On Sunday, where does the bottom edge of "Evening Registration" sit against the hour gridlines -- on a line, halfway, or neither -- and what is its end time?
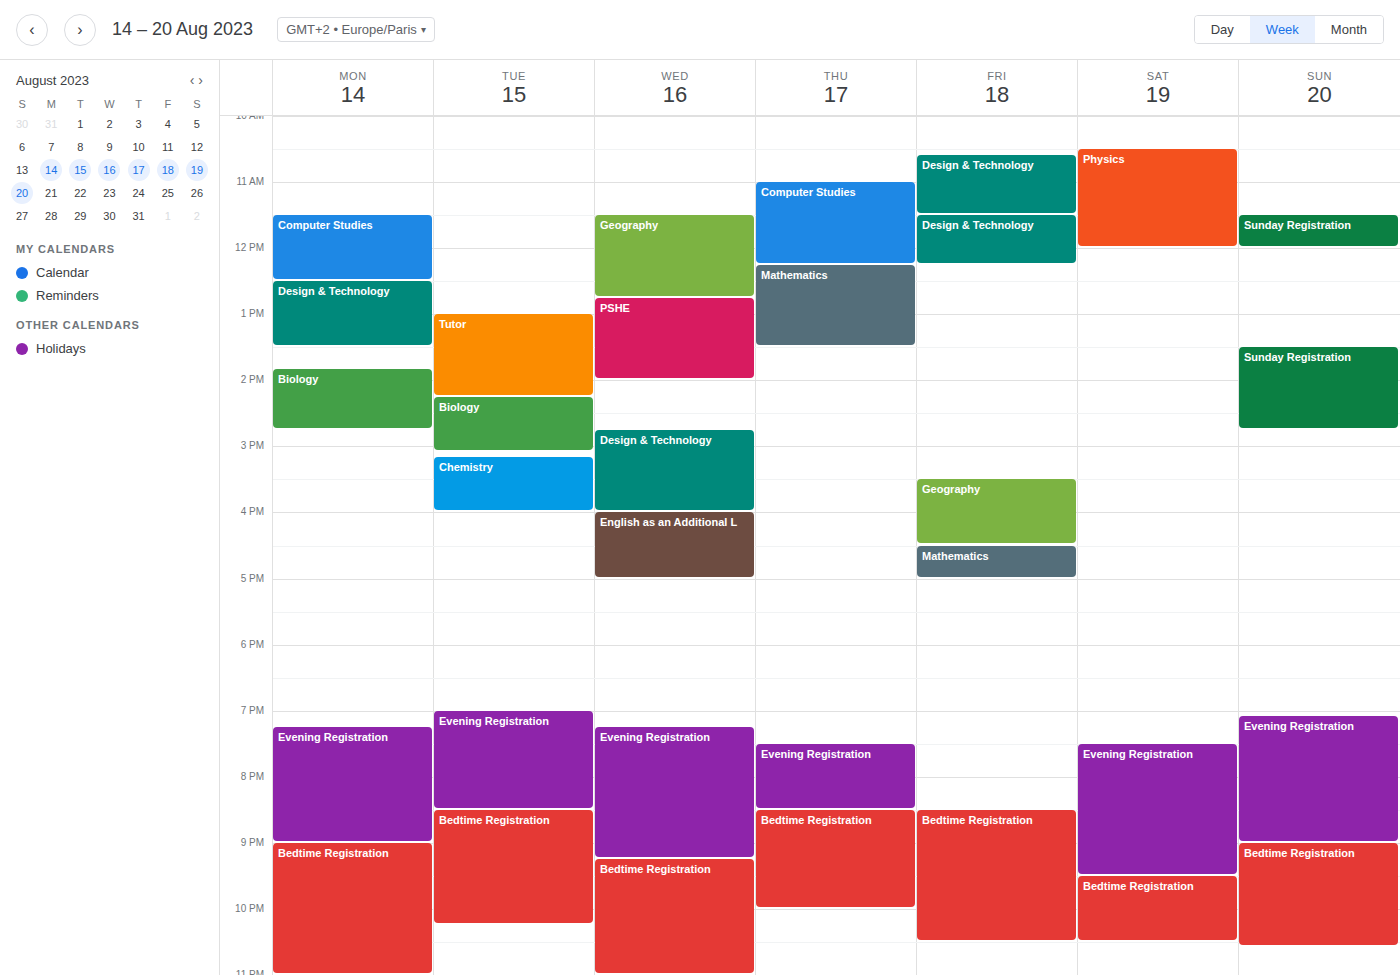
9:00 PM -- exactly on the 9 PM line.